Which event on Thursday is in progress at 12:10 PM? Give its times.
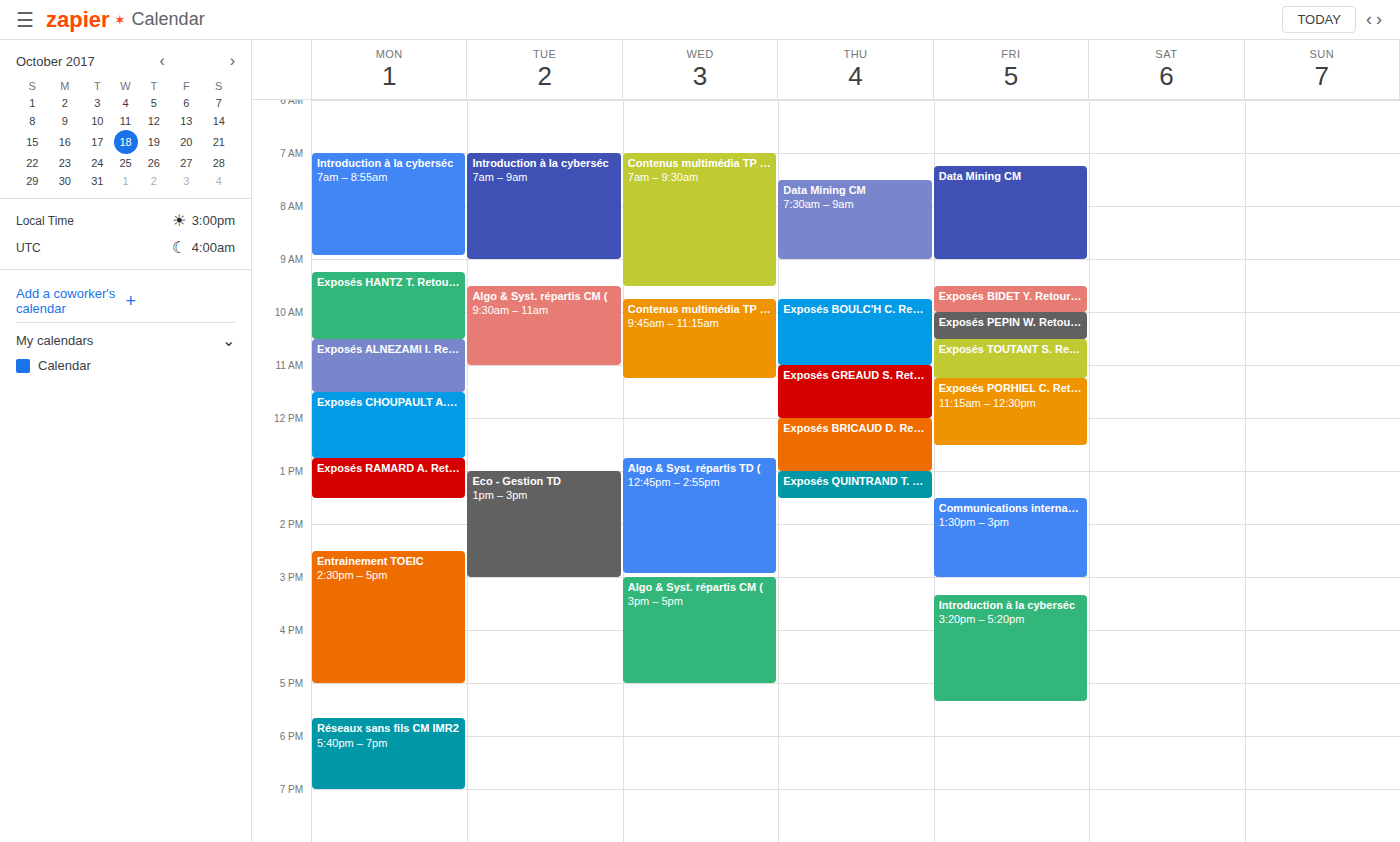
"Exposés BRICAUD D. Retour", 12:00 PM to 1:00 PM